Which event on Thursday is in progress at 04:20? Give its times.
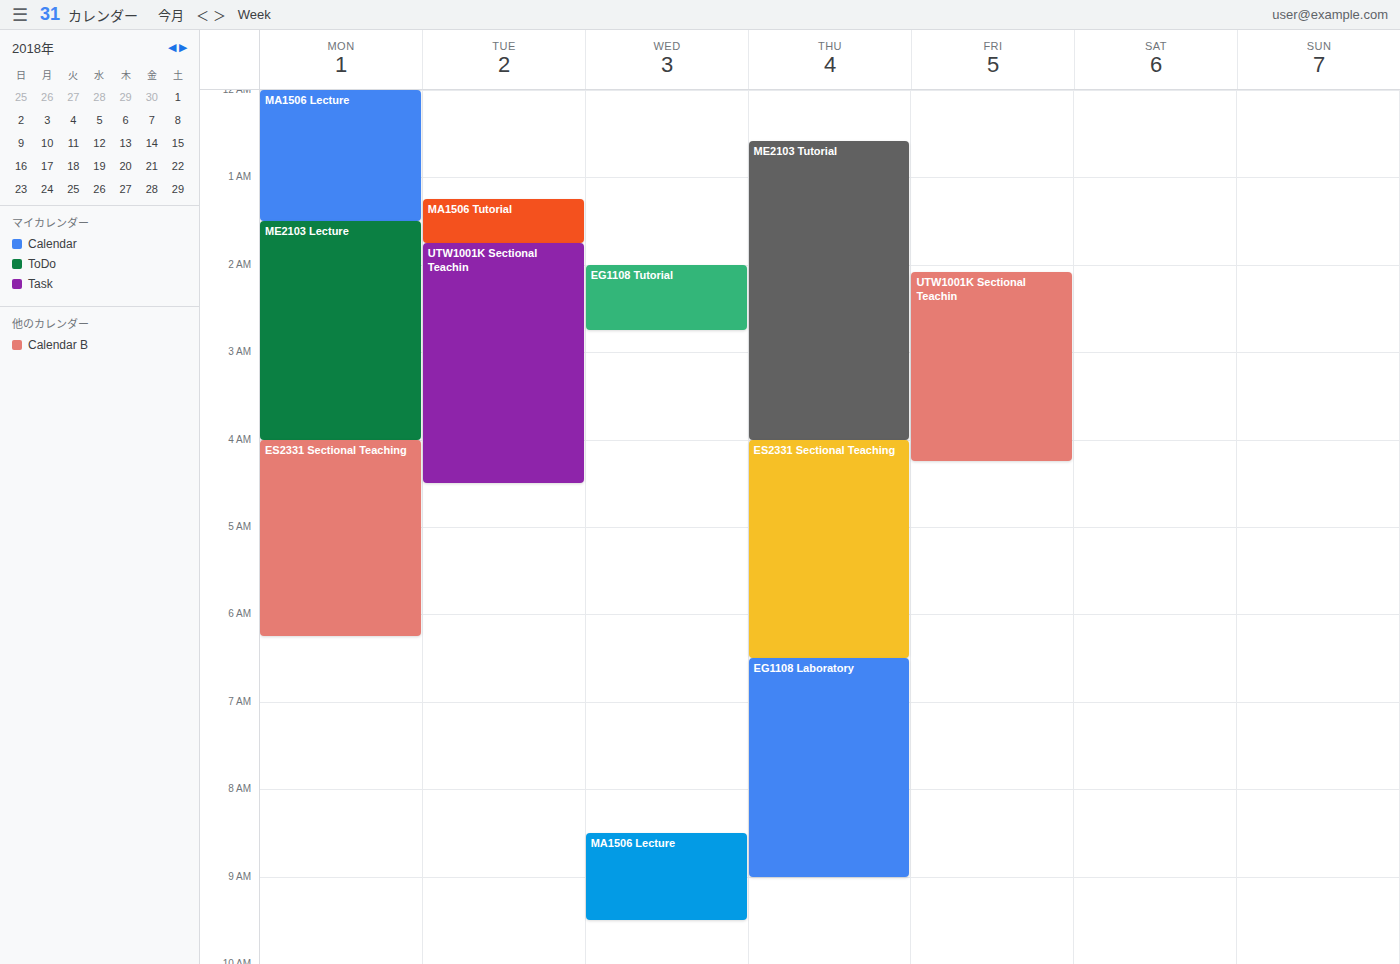
"ES2331 Sectional Teaching", 04:00 to 06:30